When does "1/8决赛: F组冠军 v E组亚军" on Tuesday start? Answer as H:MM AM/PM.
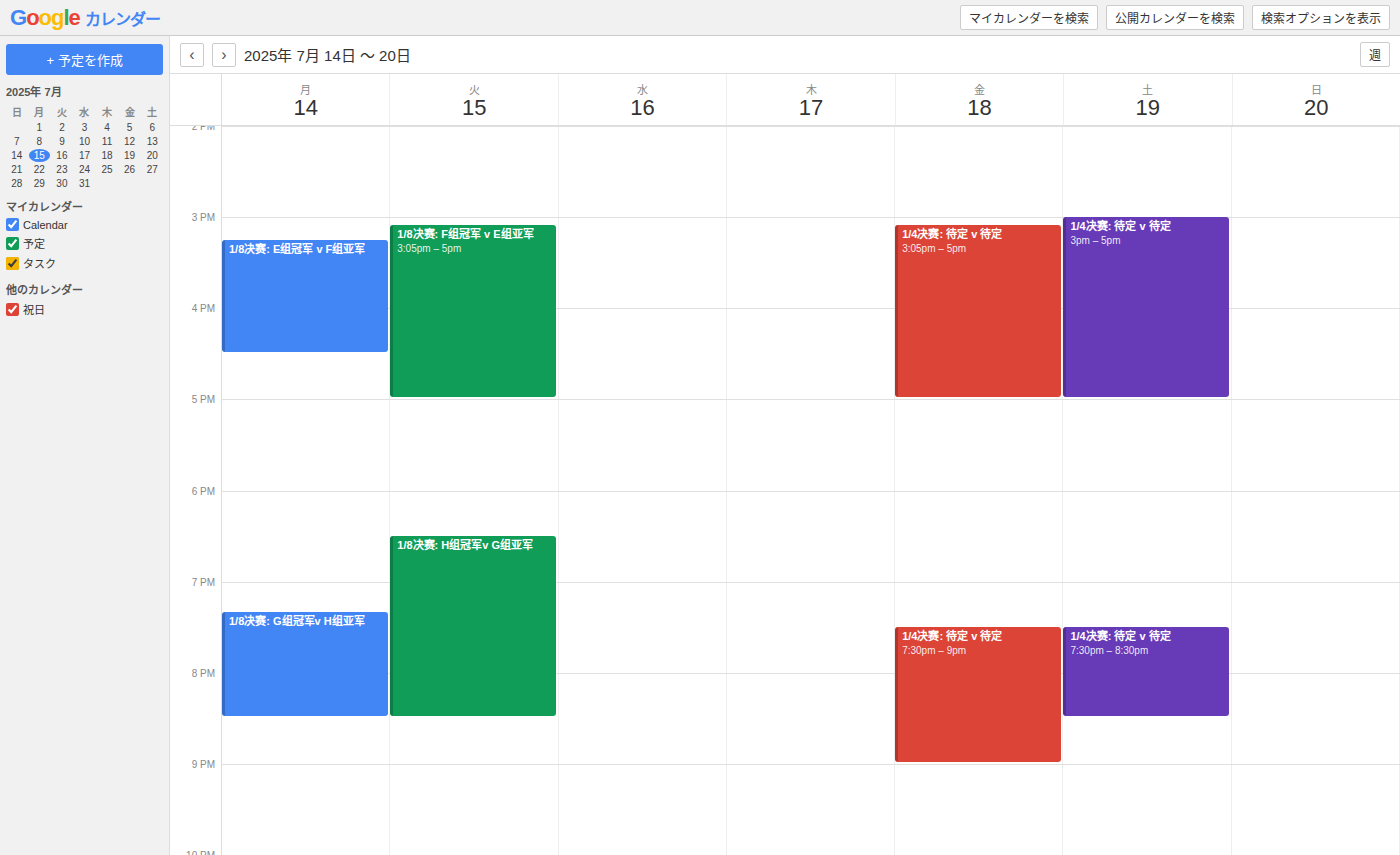
3:05 PM